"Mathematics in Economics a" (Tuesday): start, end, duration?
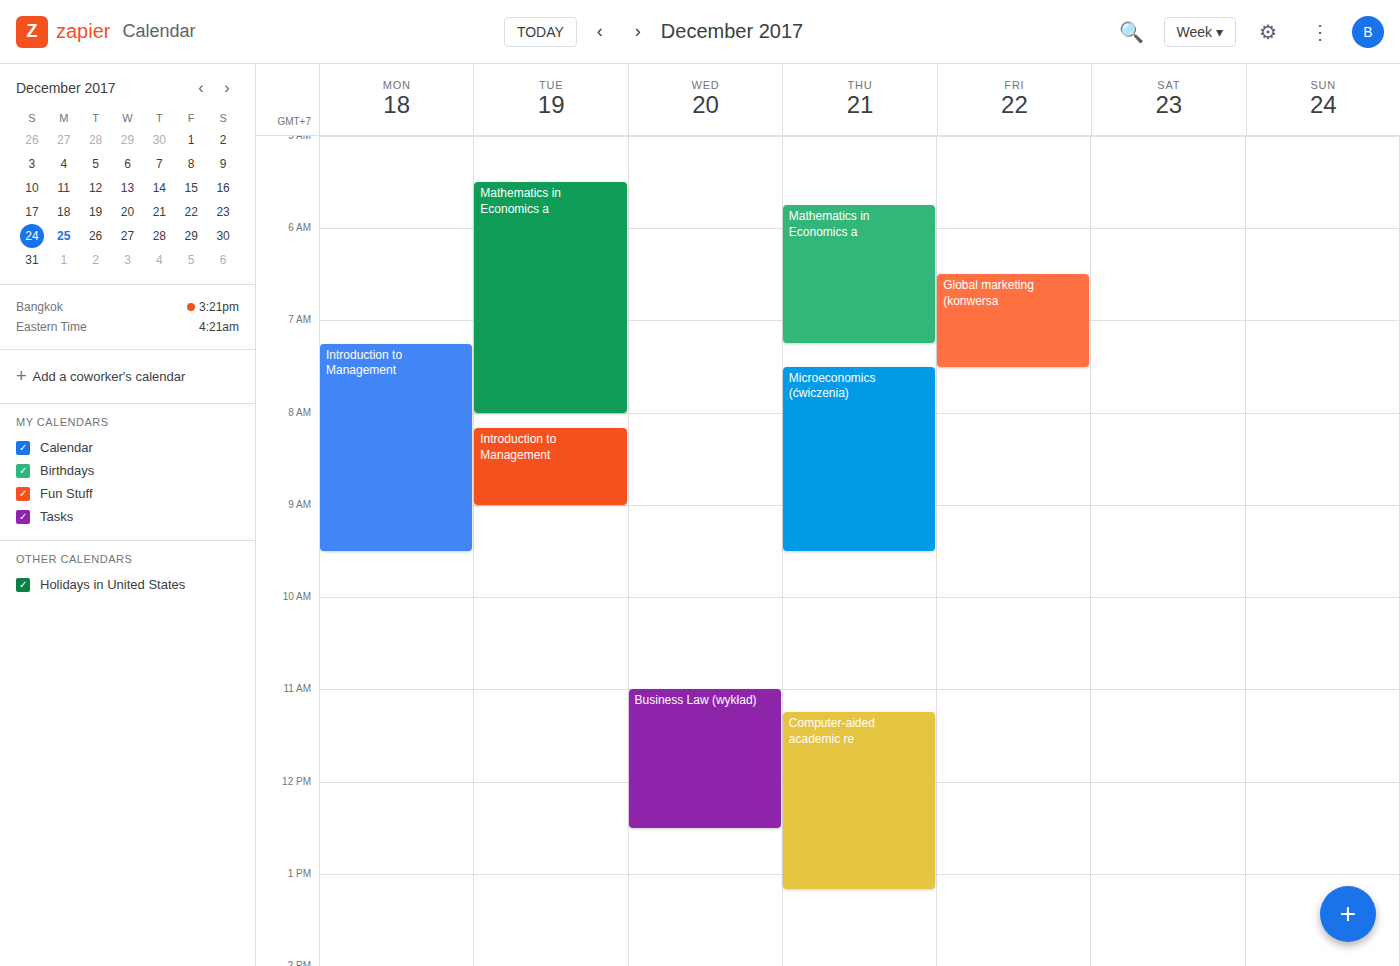
5:30 AM to 8:00 AM, 2 hours 30 minutes